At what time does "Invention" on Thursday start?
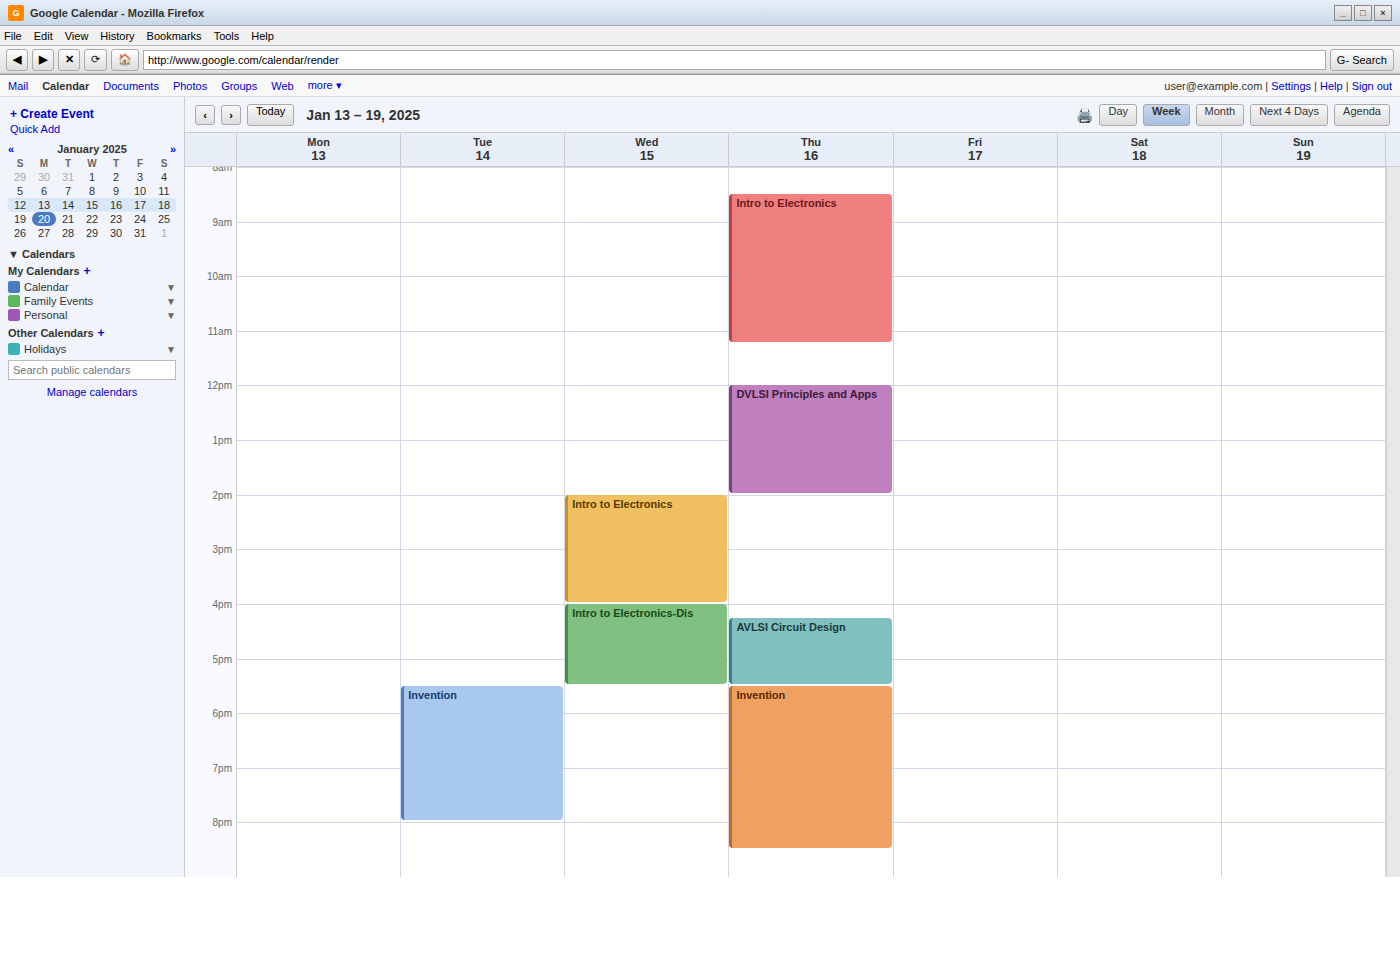
5:30 PM